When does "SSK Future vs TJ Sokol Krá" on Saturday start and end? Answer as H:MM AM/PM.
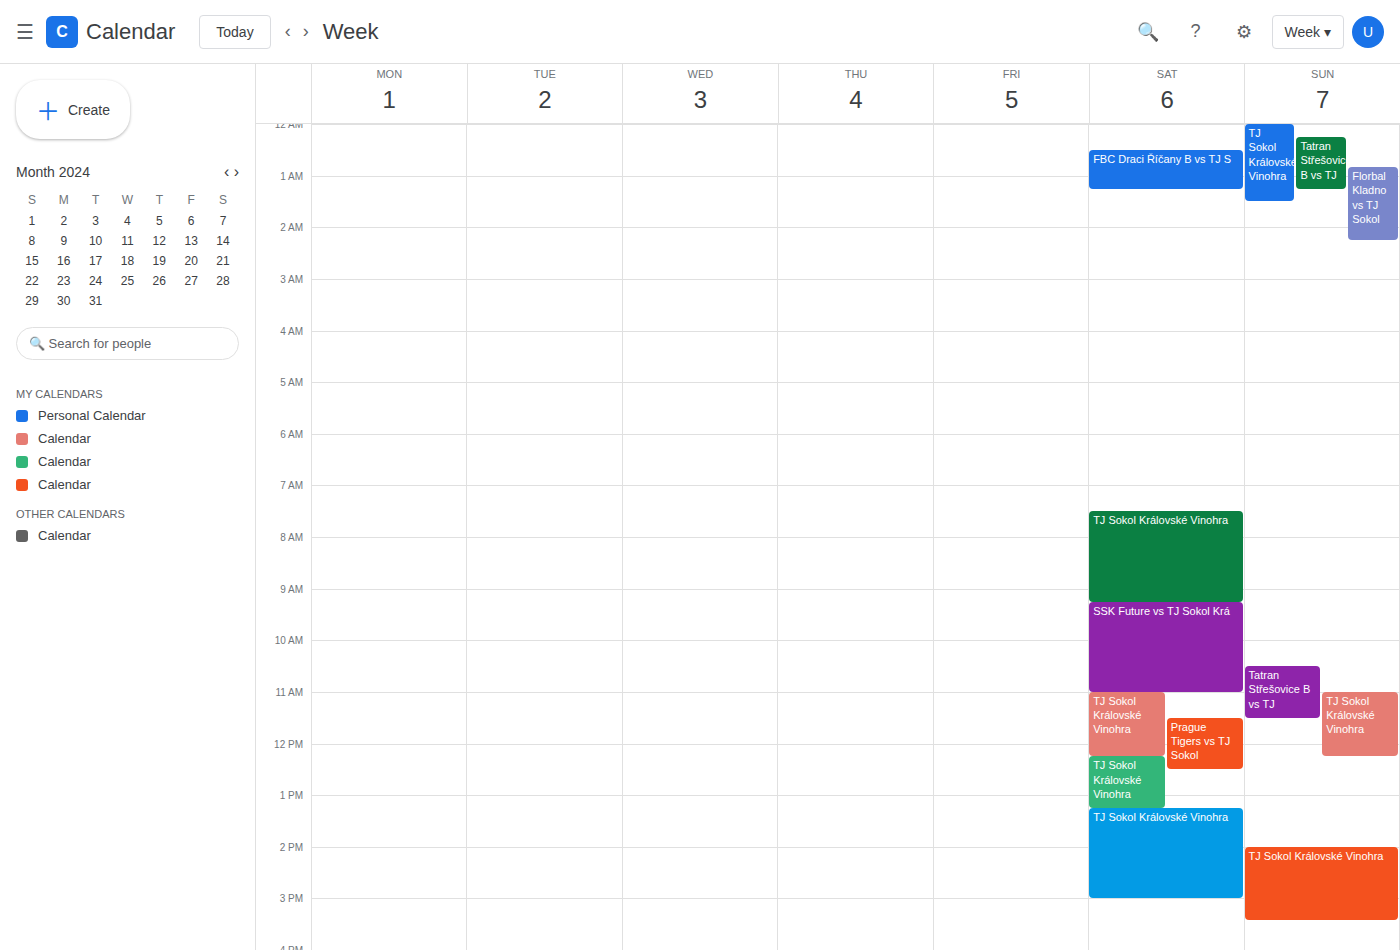
9:15 AM to 11:00 AM